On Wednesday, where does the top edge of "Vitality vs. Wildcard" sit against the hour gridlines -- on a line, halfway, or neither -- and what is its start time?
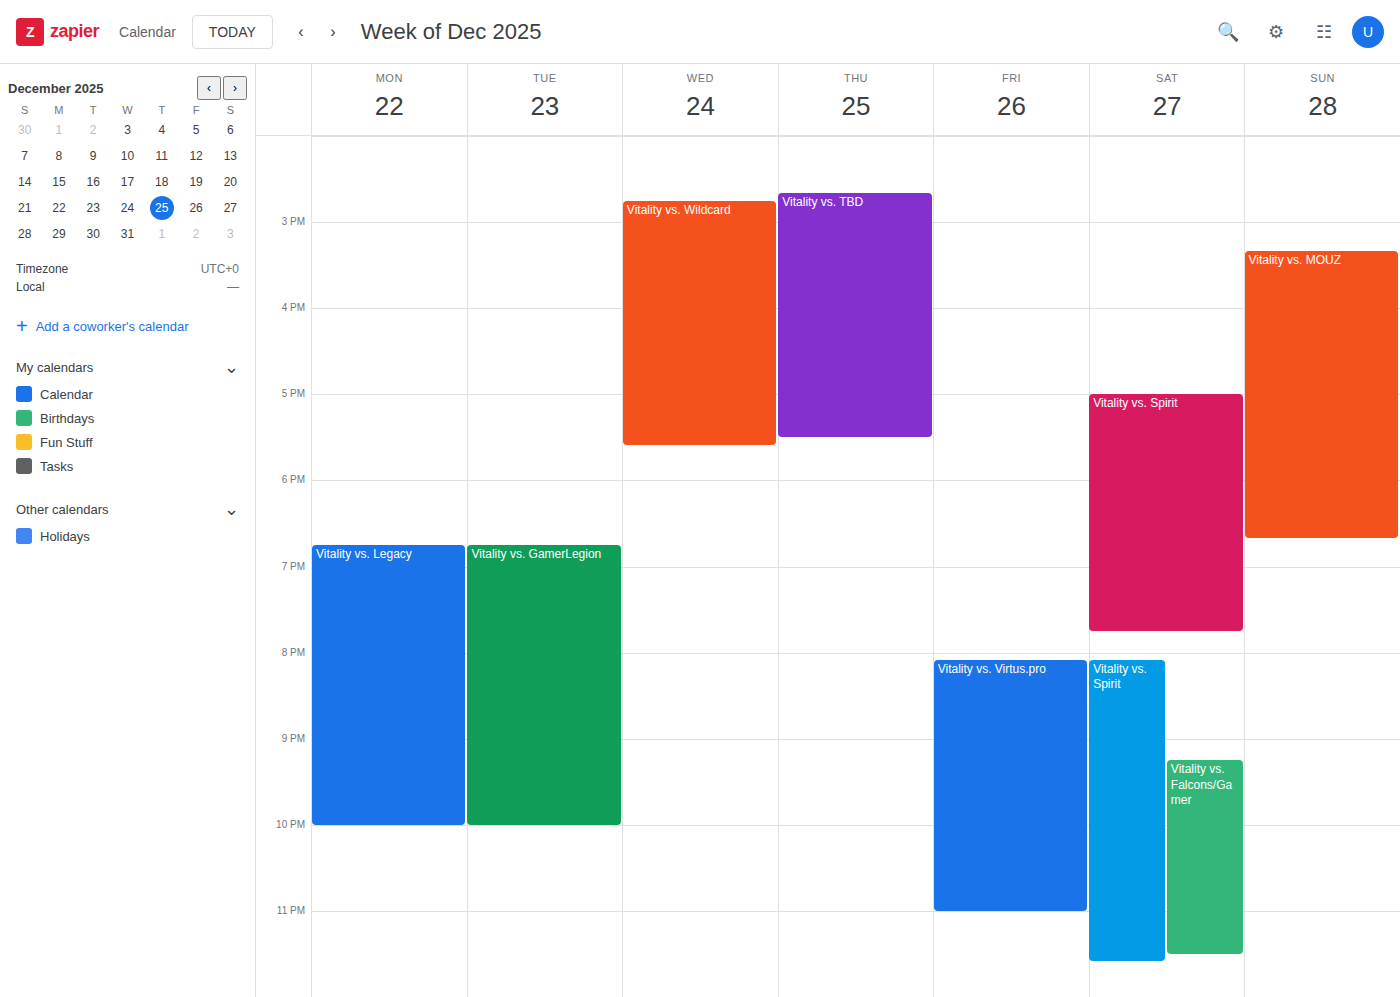
2:45 PM -- neither: three quarters of the way from the 2 PM line to the 3 PM line.